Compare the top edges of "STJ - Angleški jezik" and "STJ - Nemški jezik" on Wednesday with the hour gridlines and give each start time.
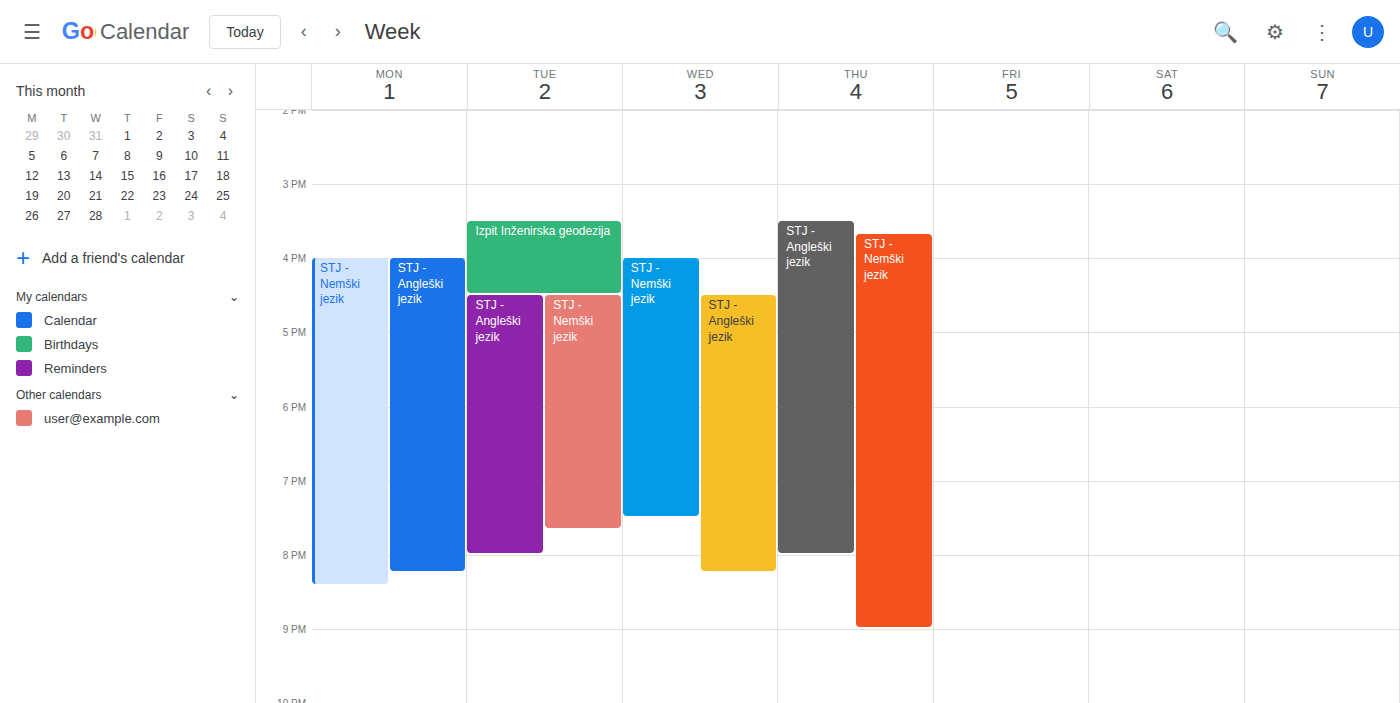
"STJ - Angleški jezik": 16:30, halfway between the 16:00 and 17:00 lines. "STJ - Nemški jezik": 16:00, exactly on the 16:00 line.